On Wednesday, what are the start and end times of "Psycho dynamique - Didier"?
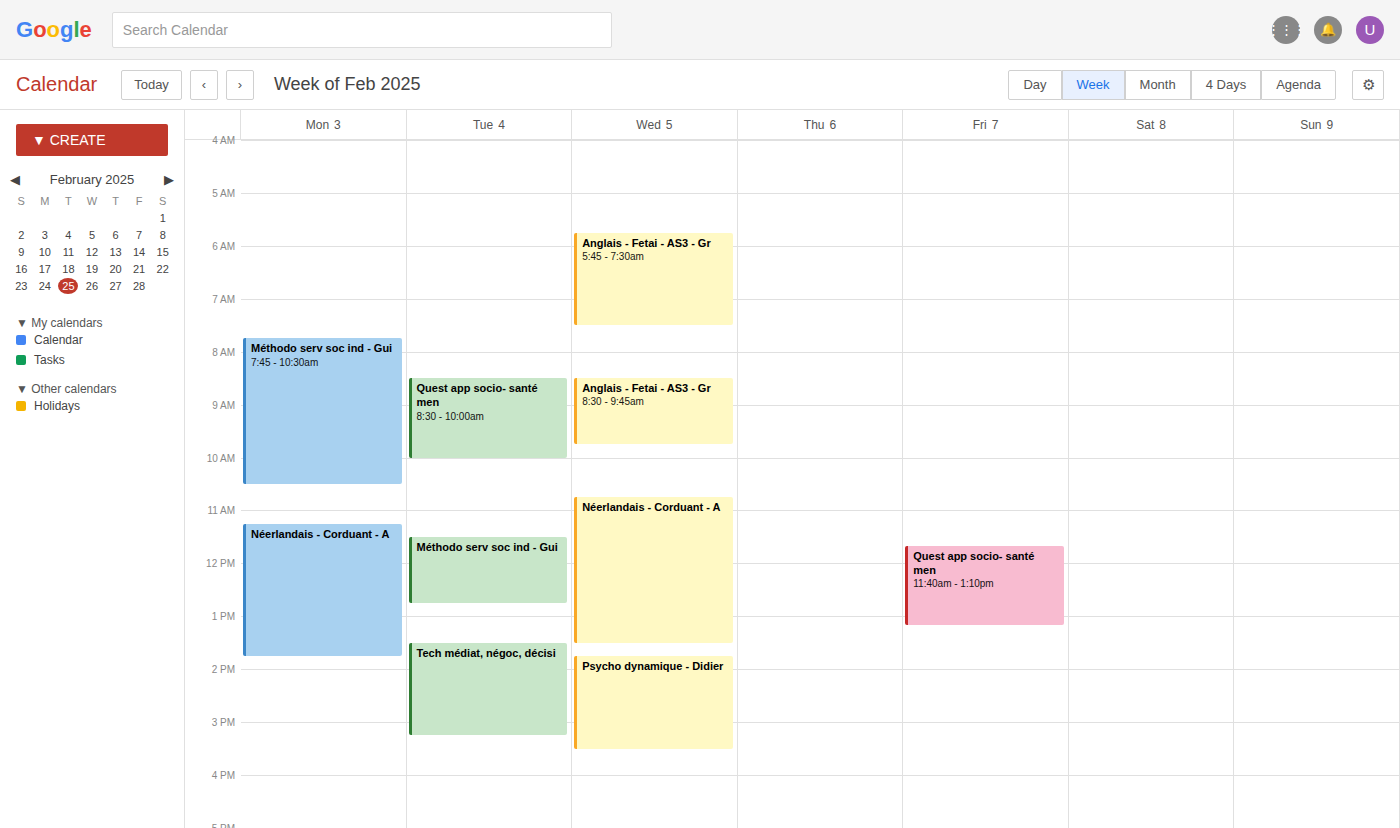
1:45 PM to 3:30 PM